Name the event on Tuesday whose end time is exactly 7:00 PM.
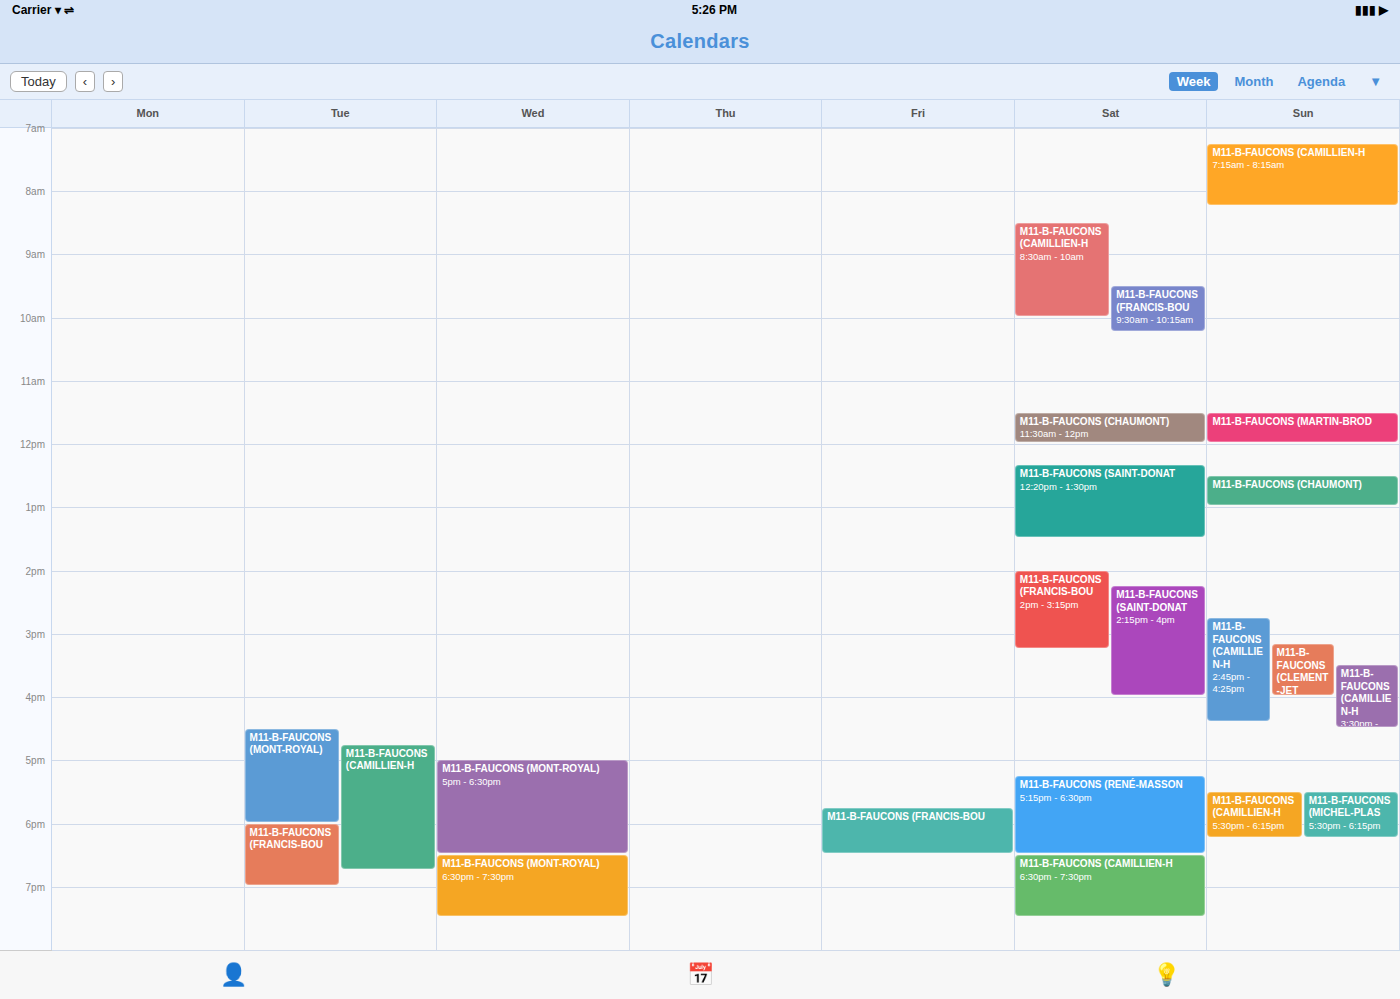
"M11-B-FAUCONS (FRANCIS-BOU"